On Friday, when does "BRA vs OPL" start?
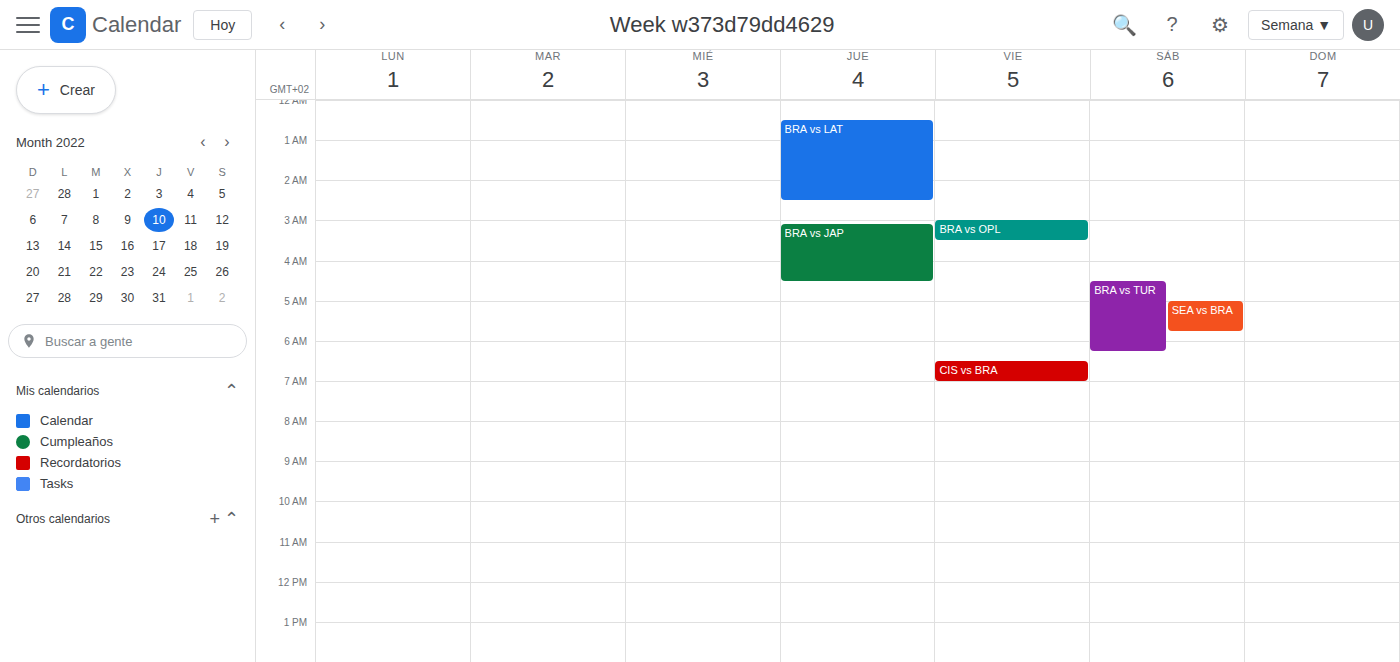
3:00 AM